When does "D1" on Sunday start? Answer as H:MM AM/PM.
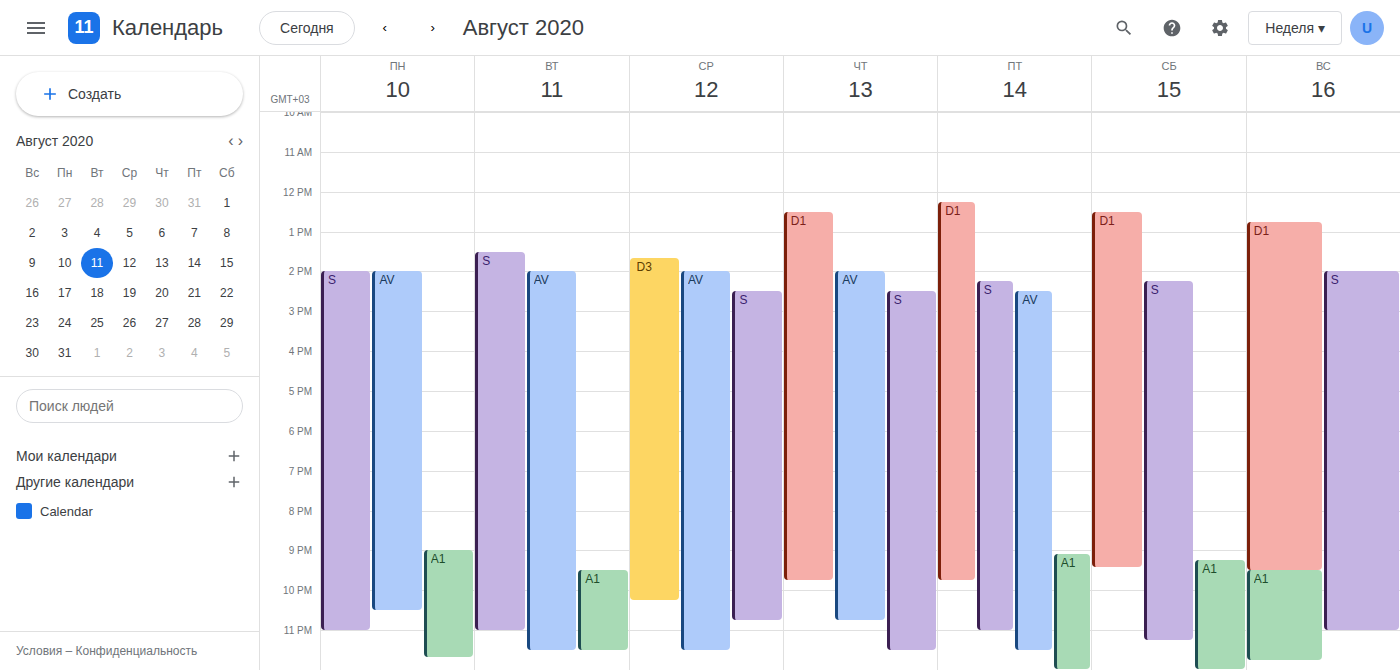
12:45 PM